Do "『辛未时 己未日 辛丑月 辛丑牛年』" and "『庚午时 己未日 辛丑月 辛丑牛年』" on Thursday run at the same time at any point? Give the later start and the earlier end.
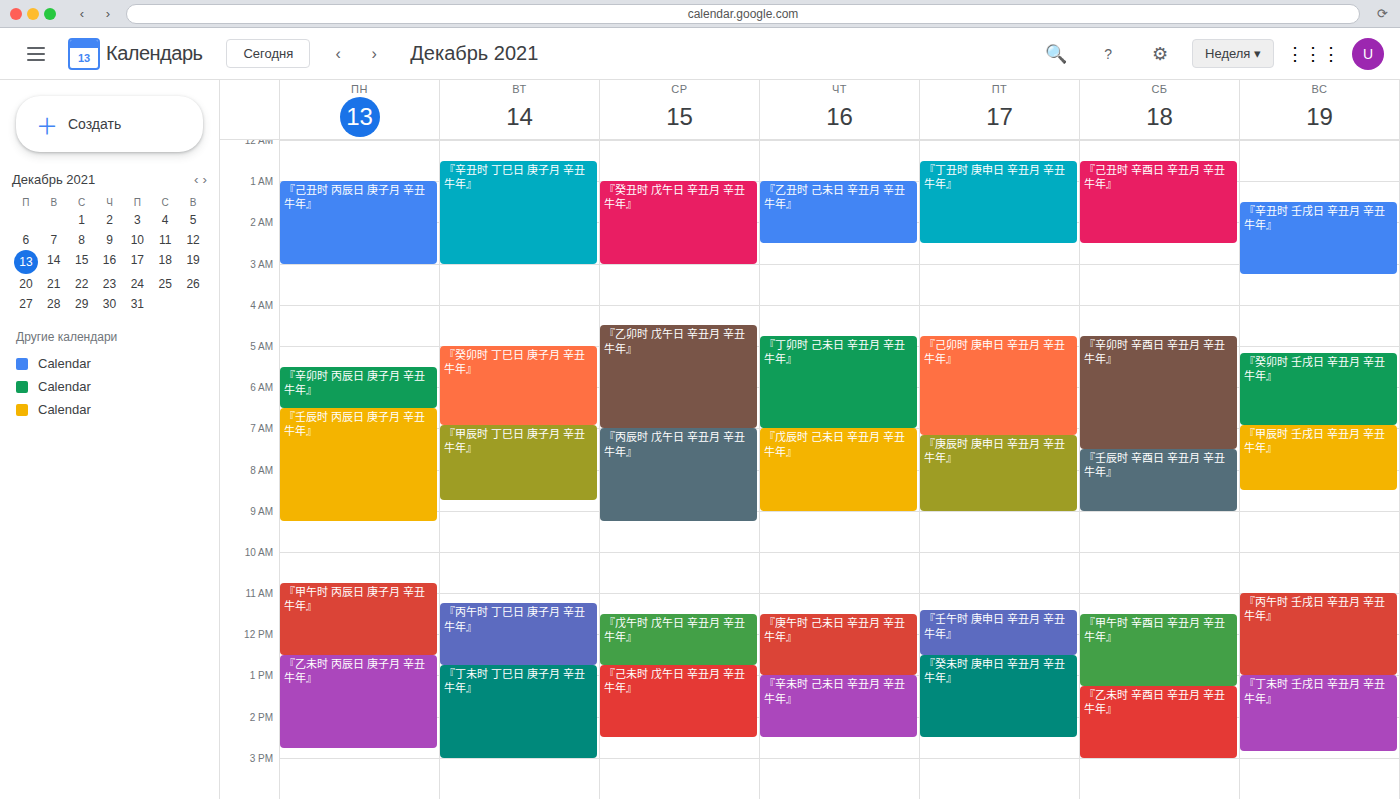
"『庚午时 己未日 辛丑月 辛丑牛年』" ends at 1:00 PM, exactly when "『辛未时 己未日 辛丑月 辛丑牛年』" starts -- they touch but do not overlap.